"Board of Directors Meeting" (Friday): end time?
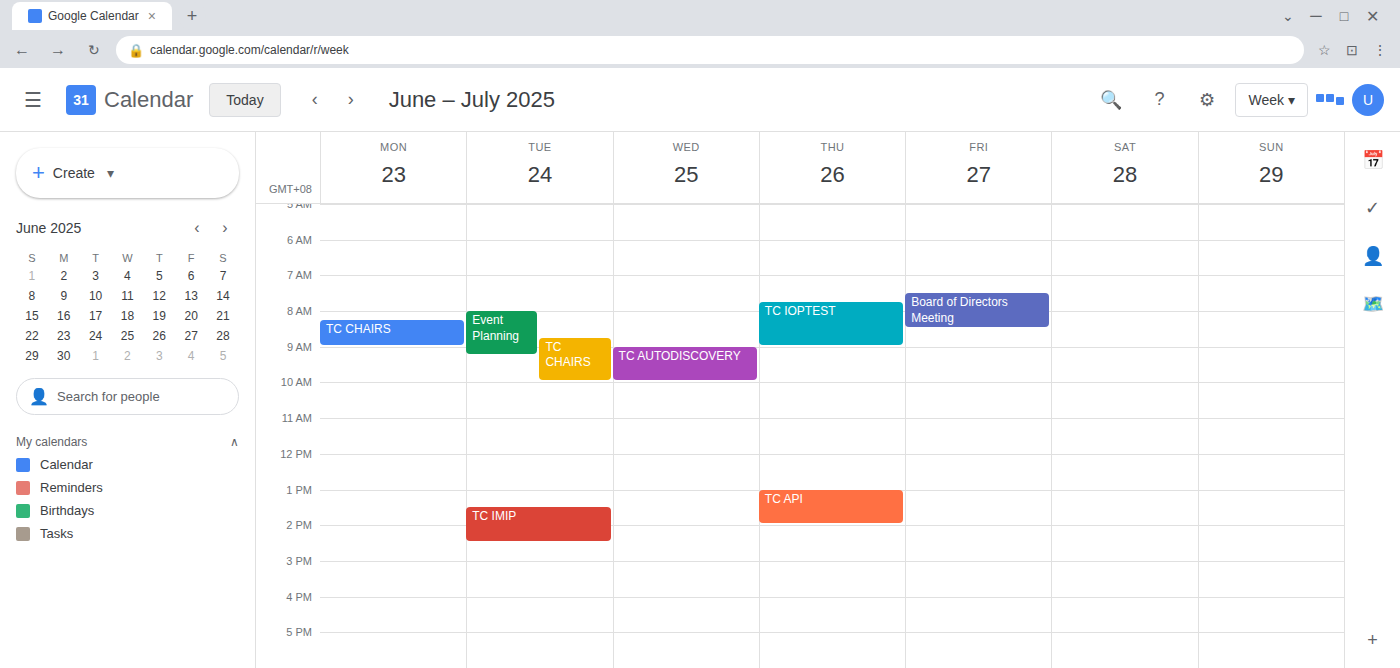
8:30 AM